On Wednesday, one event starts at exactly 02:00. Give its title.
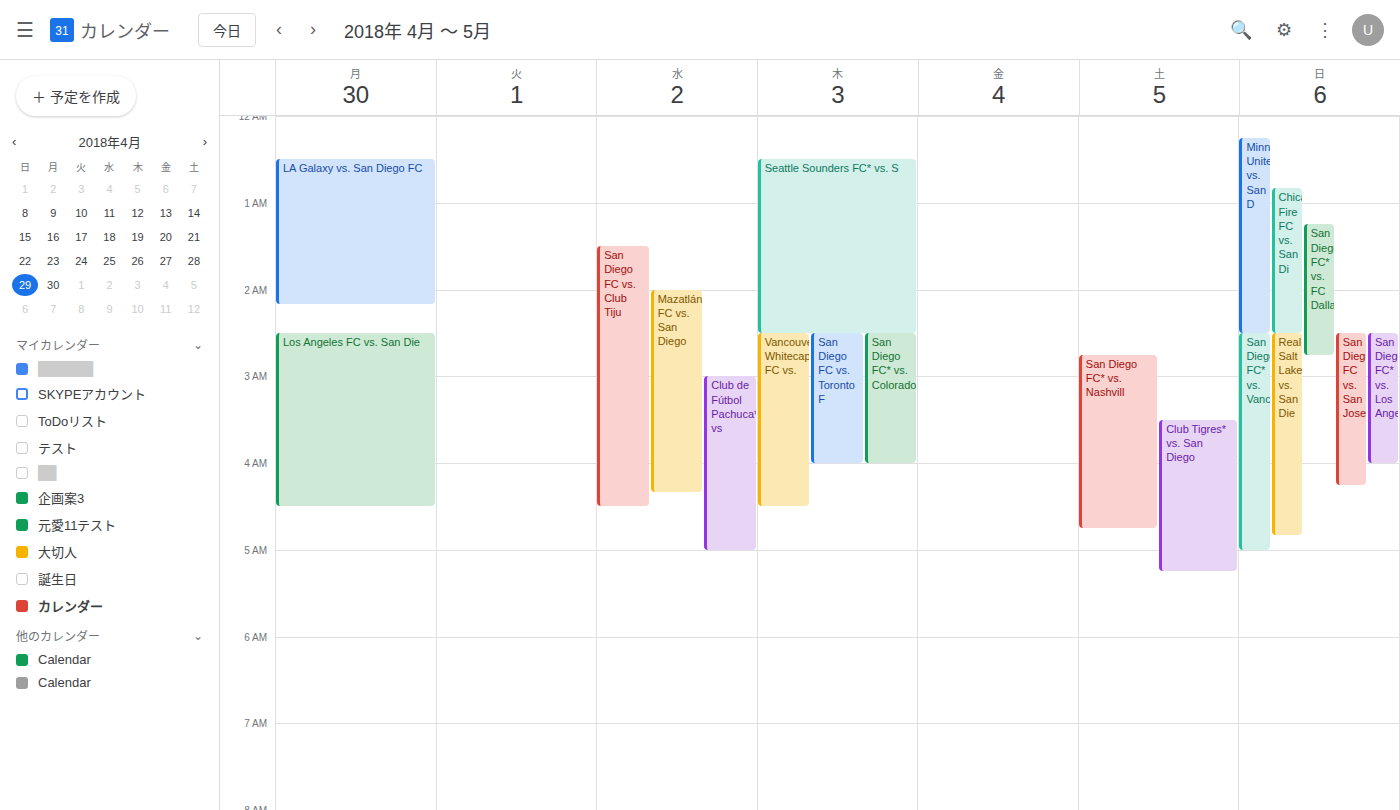
"Mazatlán FC vs. San Diego"